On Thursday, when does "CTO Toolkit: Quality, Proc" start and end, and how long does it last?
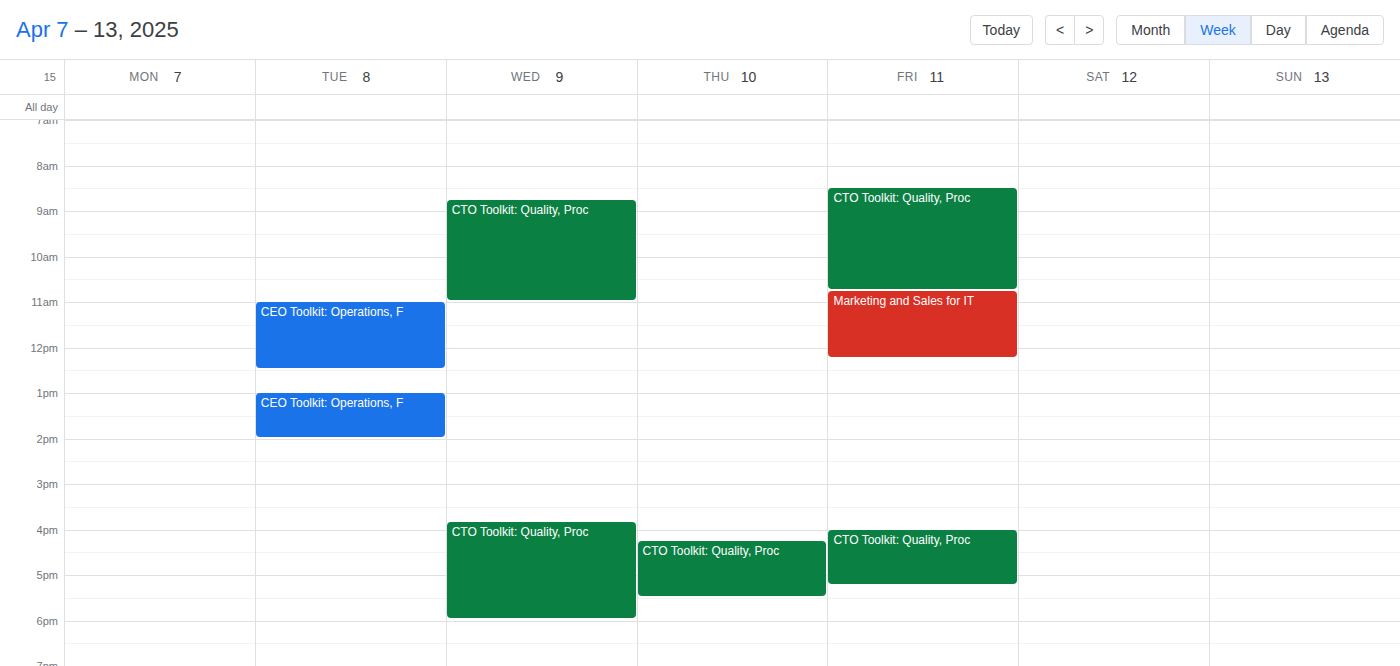
4:15 PM to 5:30 PM, 1 hour 15 minutes